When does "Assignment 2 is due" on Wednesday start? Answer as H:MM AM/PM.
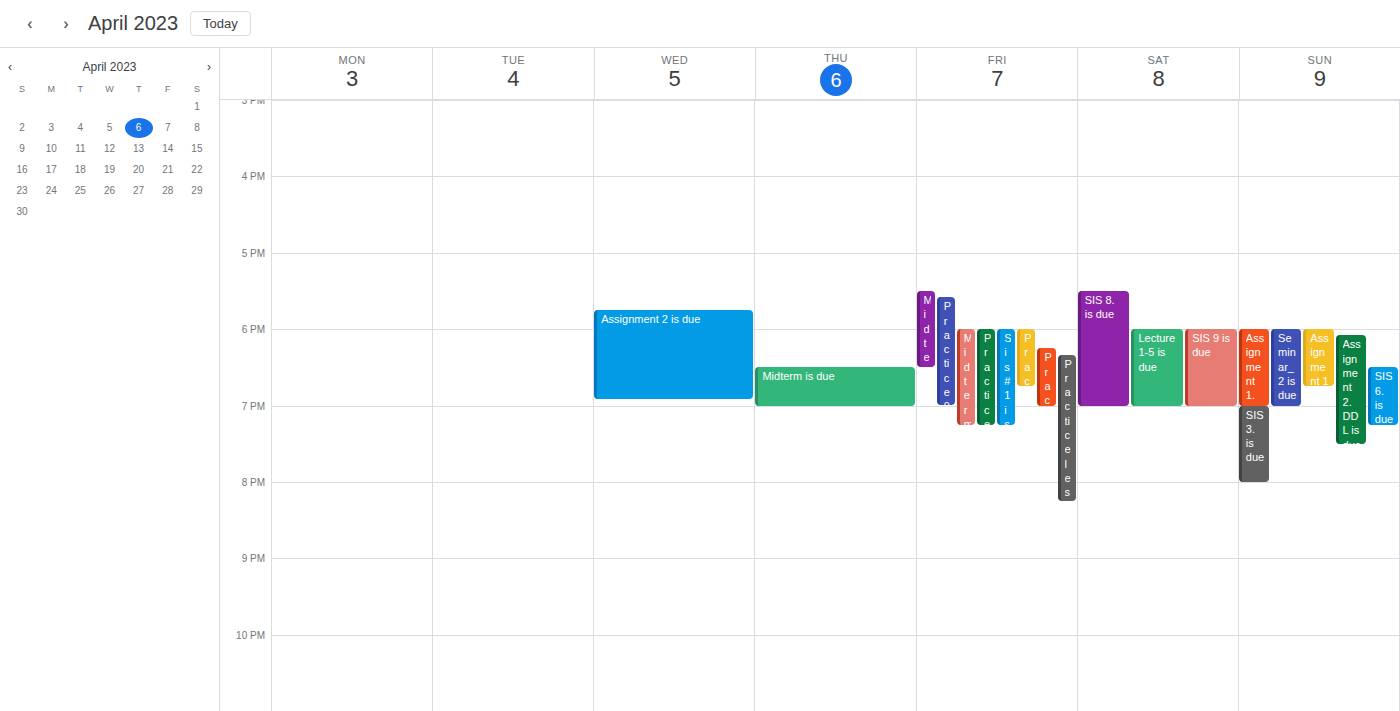
5:45 PM